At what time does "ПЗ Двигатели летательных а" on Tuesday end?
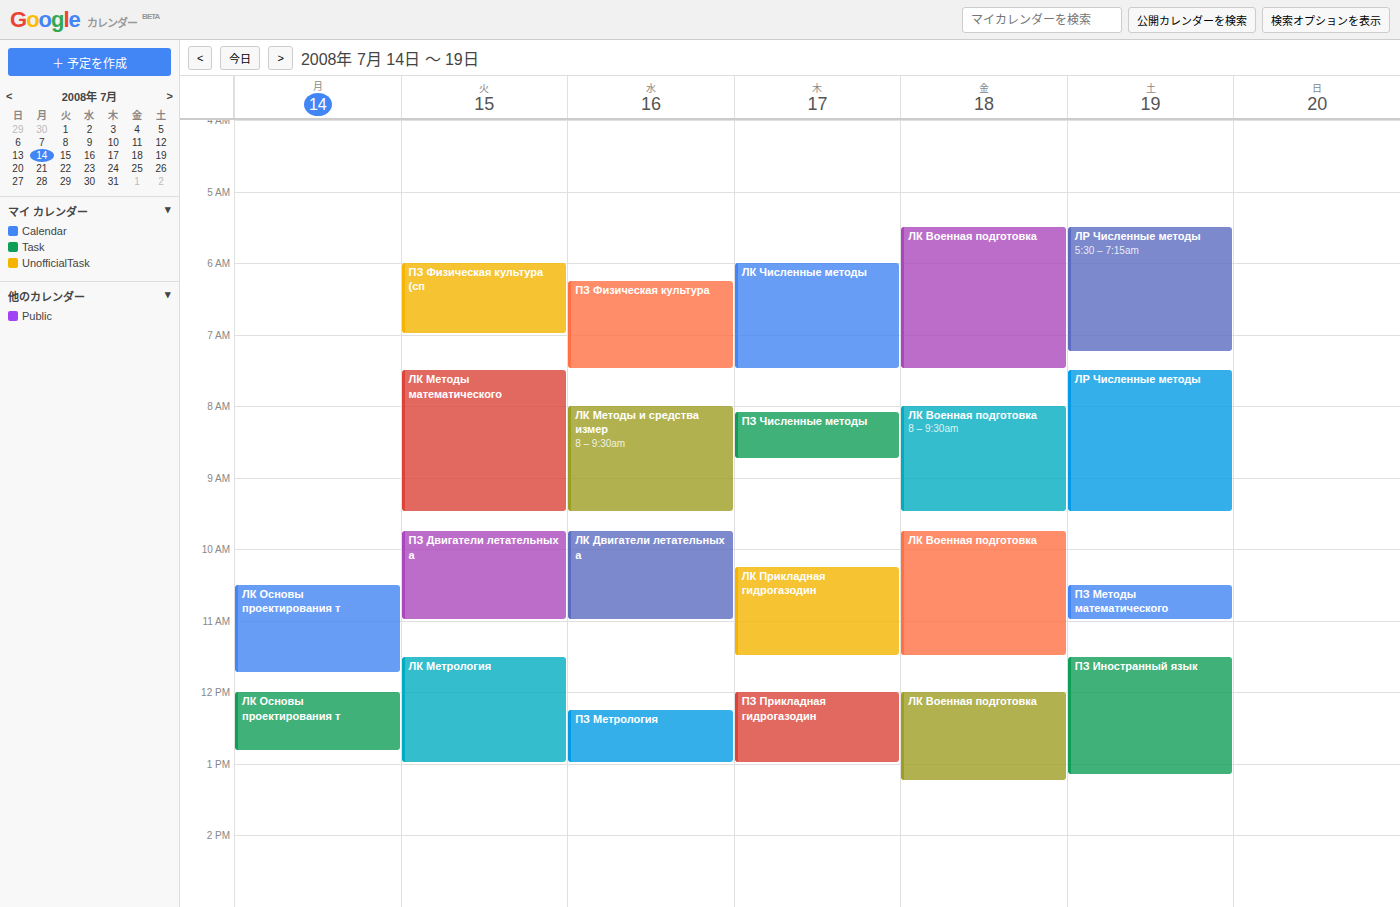
11:00 AM